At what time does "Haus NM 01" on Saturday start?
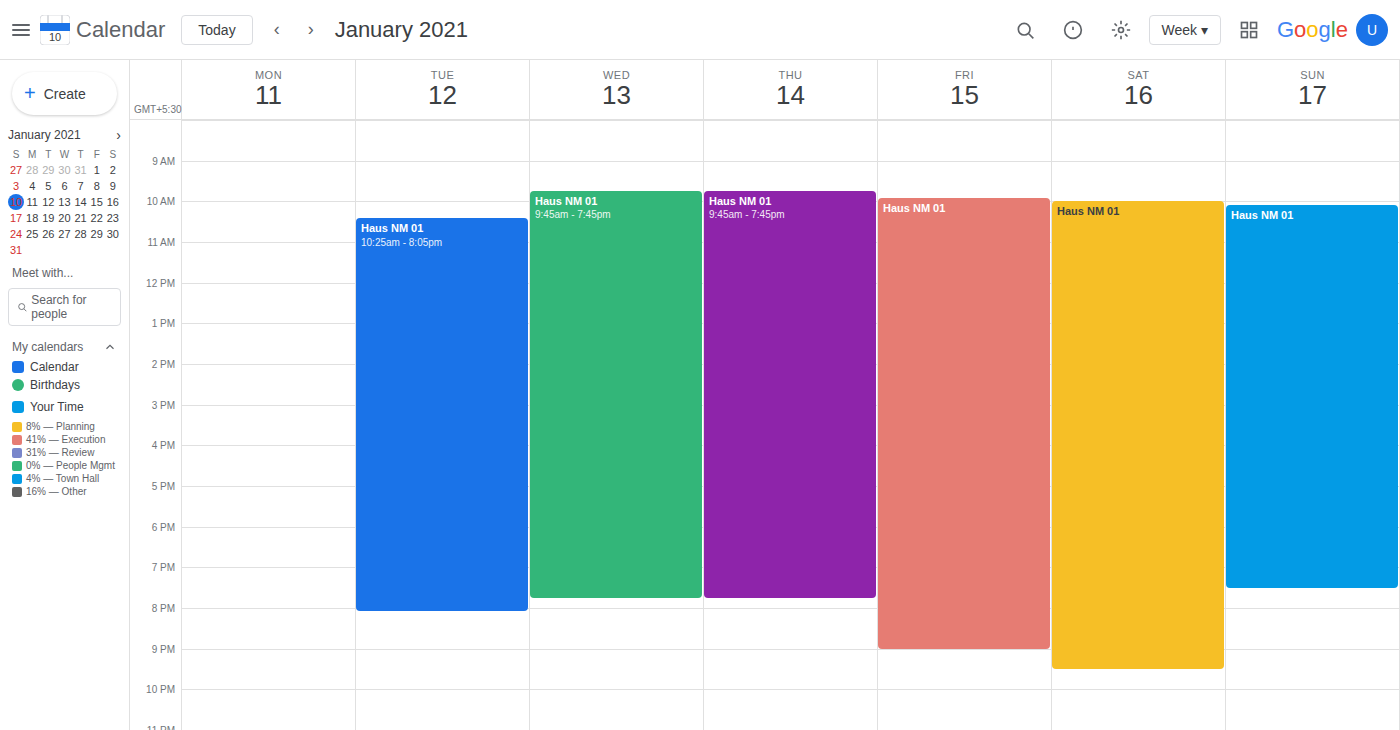
10:00 AM